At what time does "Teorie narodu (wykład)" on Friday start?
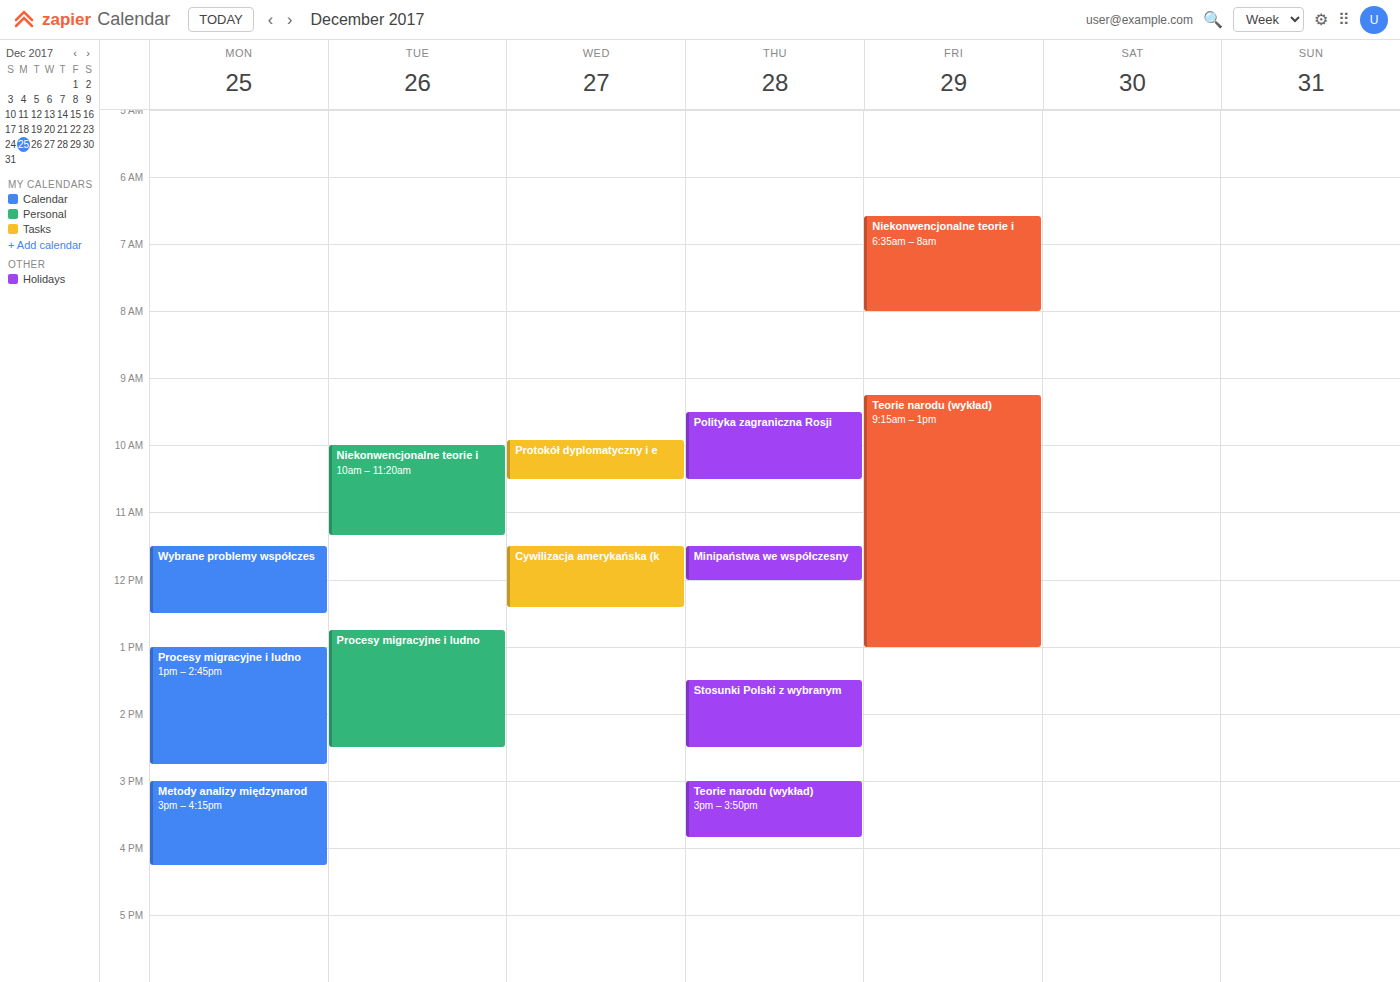
9:15 AM